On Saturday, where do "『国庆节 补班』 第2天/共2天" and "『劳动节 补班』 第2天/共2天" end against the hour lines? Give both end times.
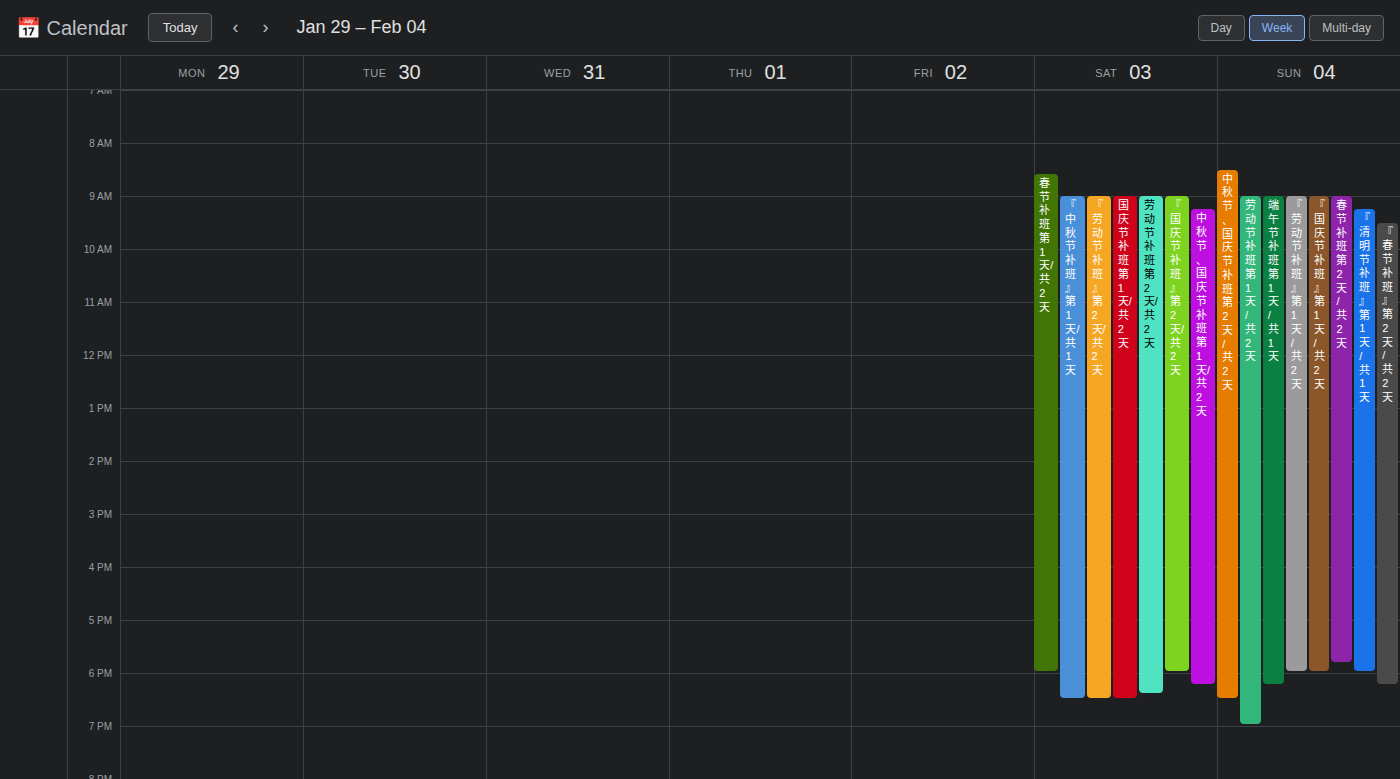
"『国庆节 补班』 第2天/共2天": 6:00 PM, exactly on the 6 PM line. "『劳动节 补班』 第2天/共2天": 6:30 PM, halfway between the 6 PM and 7 PM lines.